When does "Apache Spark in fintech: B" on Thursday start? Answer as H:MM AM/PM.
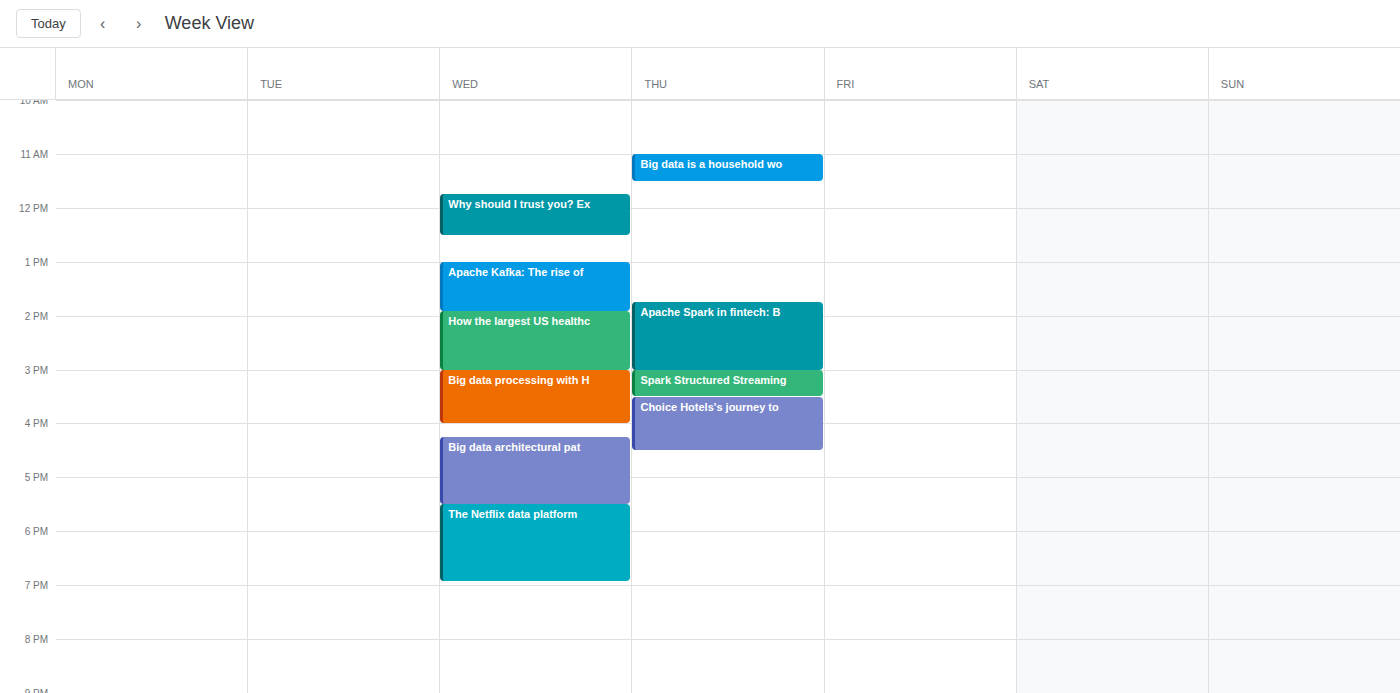
1:45 PM